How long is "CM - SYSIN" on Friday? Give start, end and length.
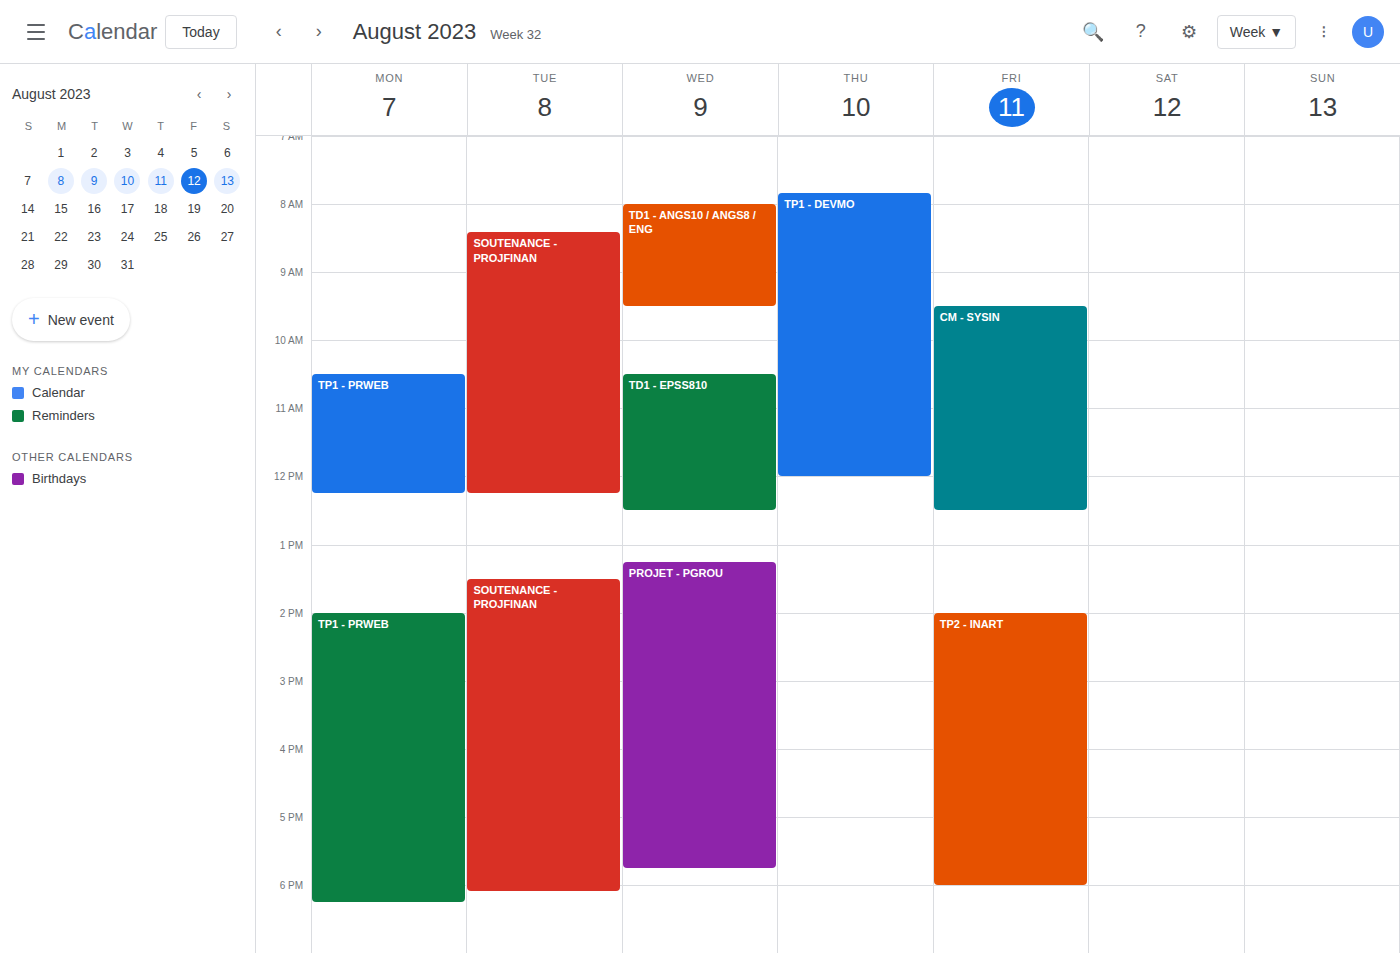
9:30 AM to 12:30 PM, 3 hours